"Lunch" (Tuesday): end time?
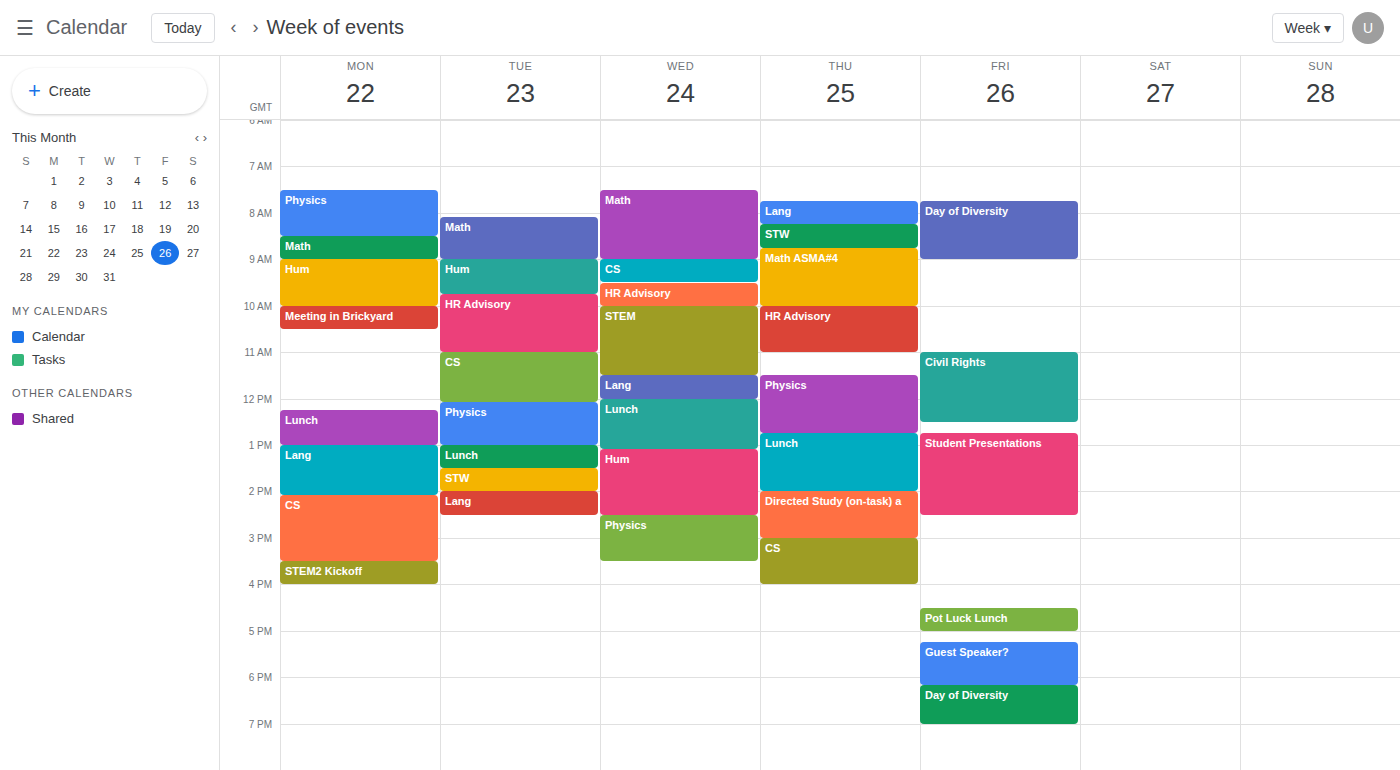
1:30 PM